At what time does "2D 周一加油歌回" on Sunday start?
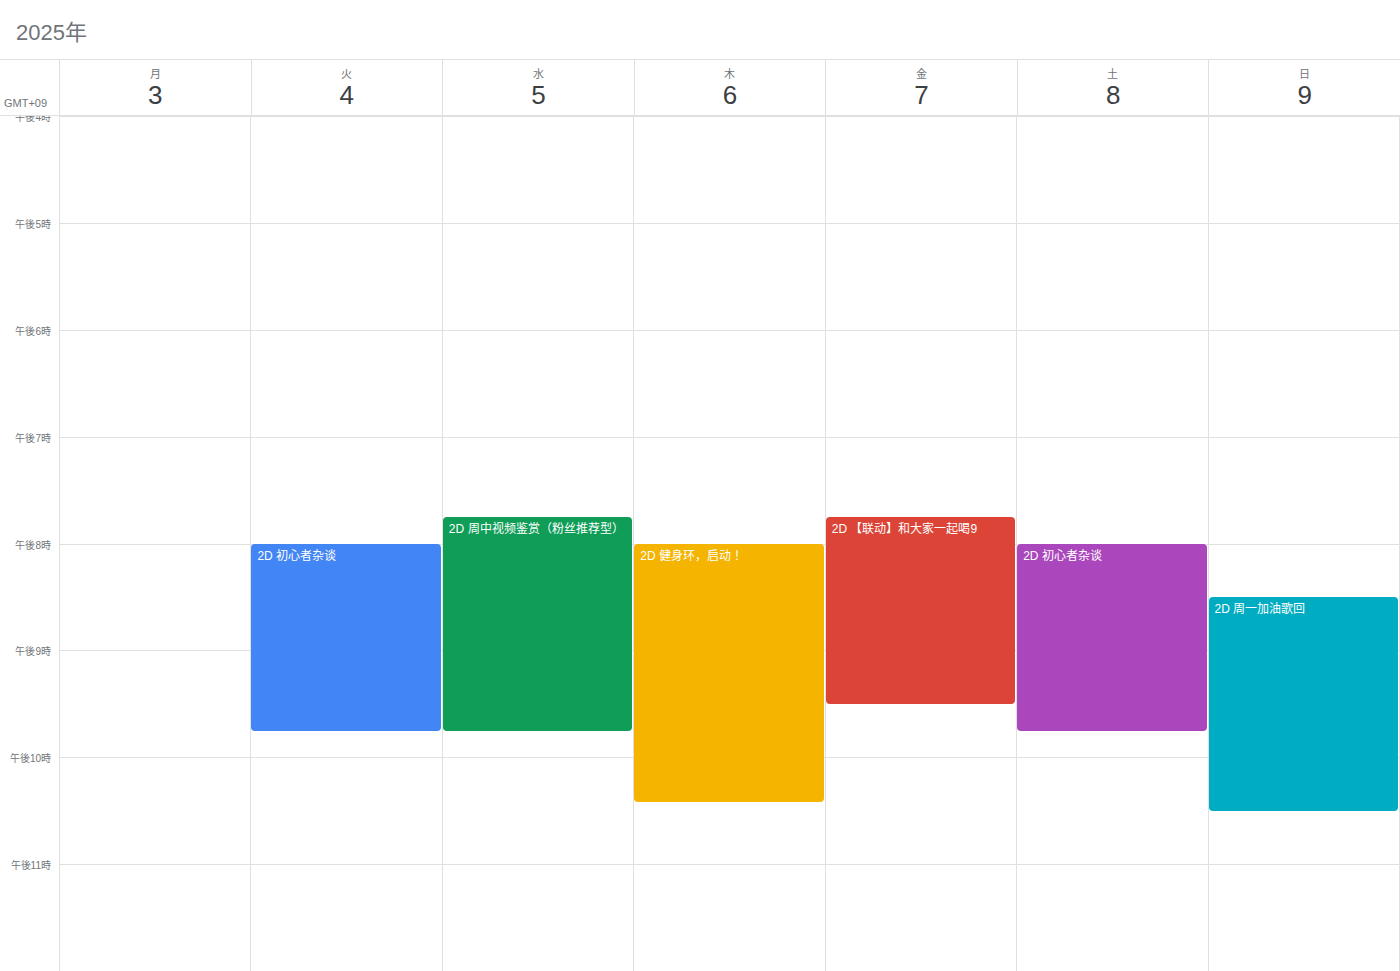
8:30 PM